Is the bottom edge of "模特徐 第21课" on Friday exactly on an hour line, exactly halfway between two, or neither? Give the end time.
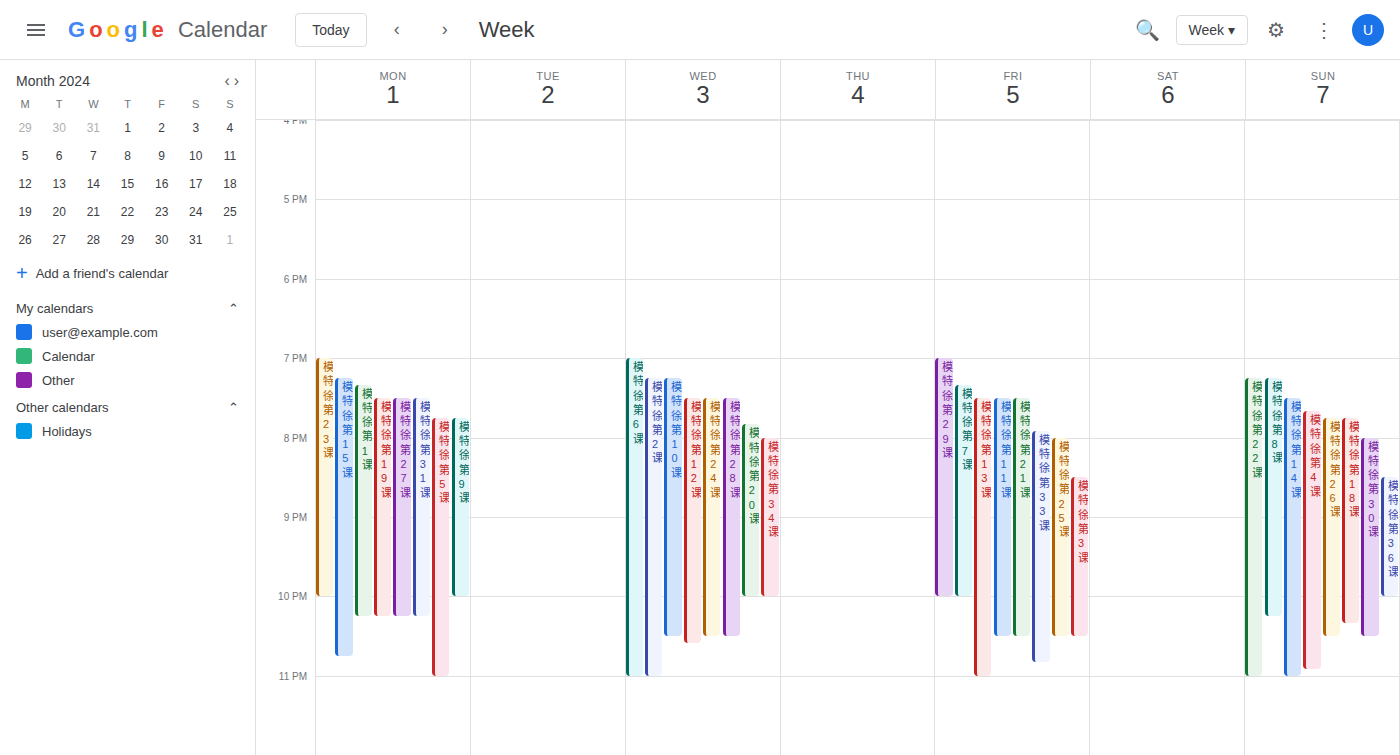
22:30 -- halfway between the 22:00 and 23:00 lines.